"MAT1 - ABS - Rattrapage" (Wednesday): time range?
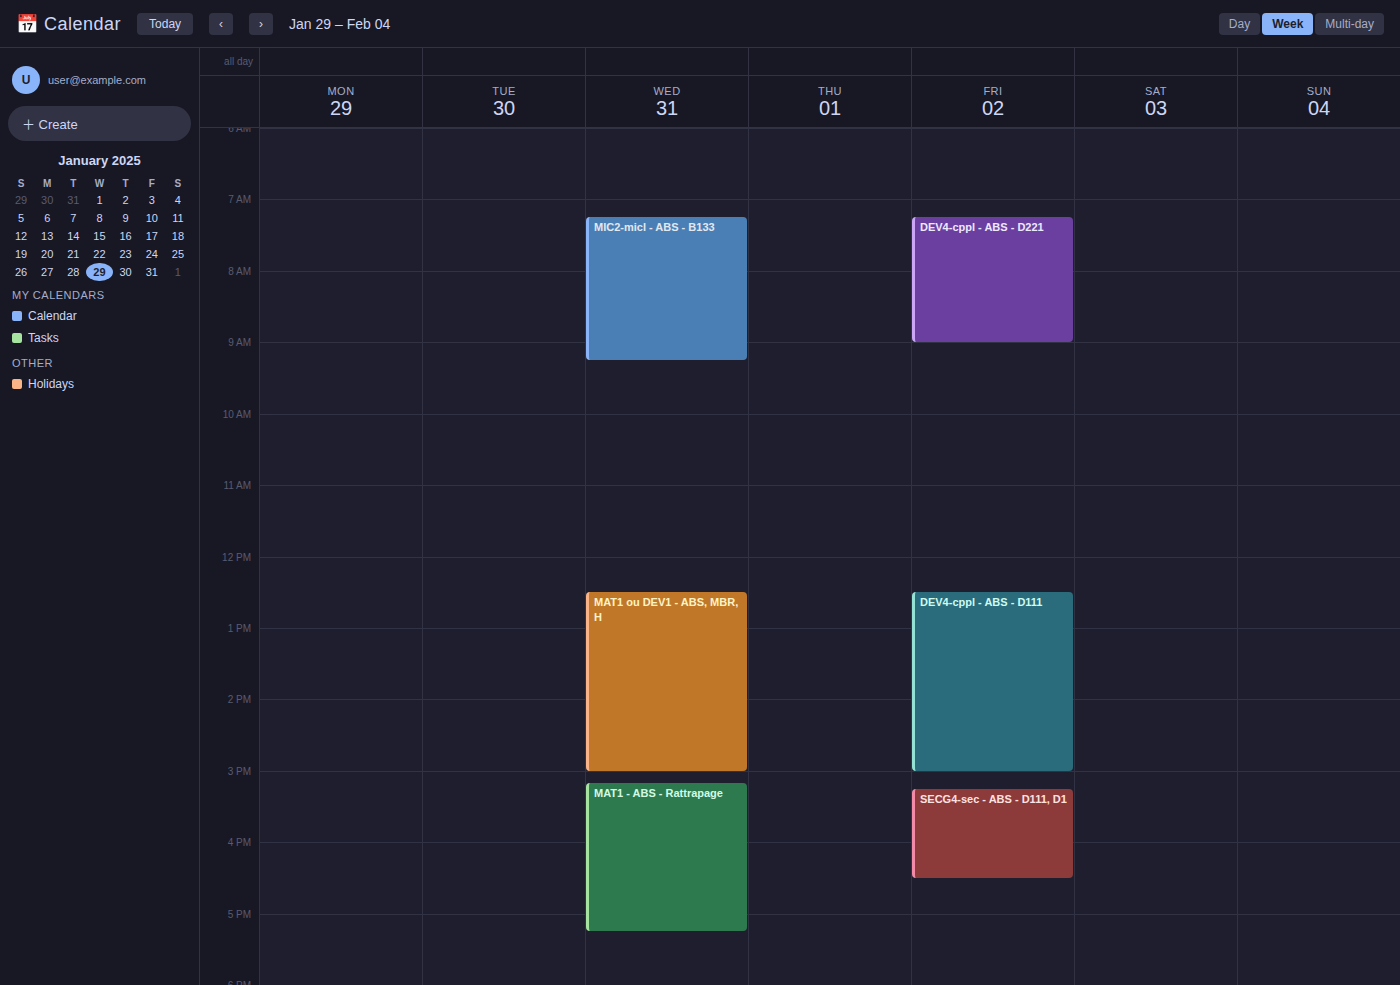
3:10 PM to 5:15 PM